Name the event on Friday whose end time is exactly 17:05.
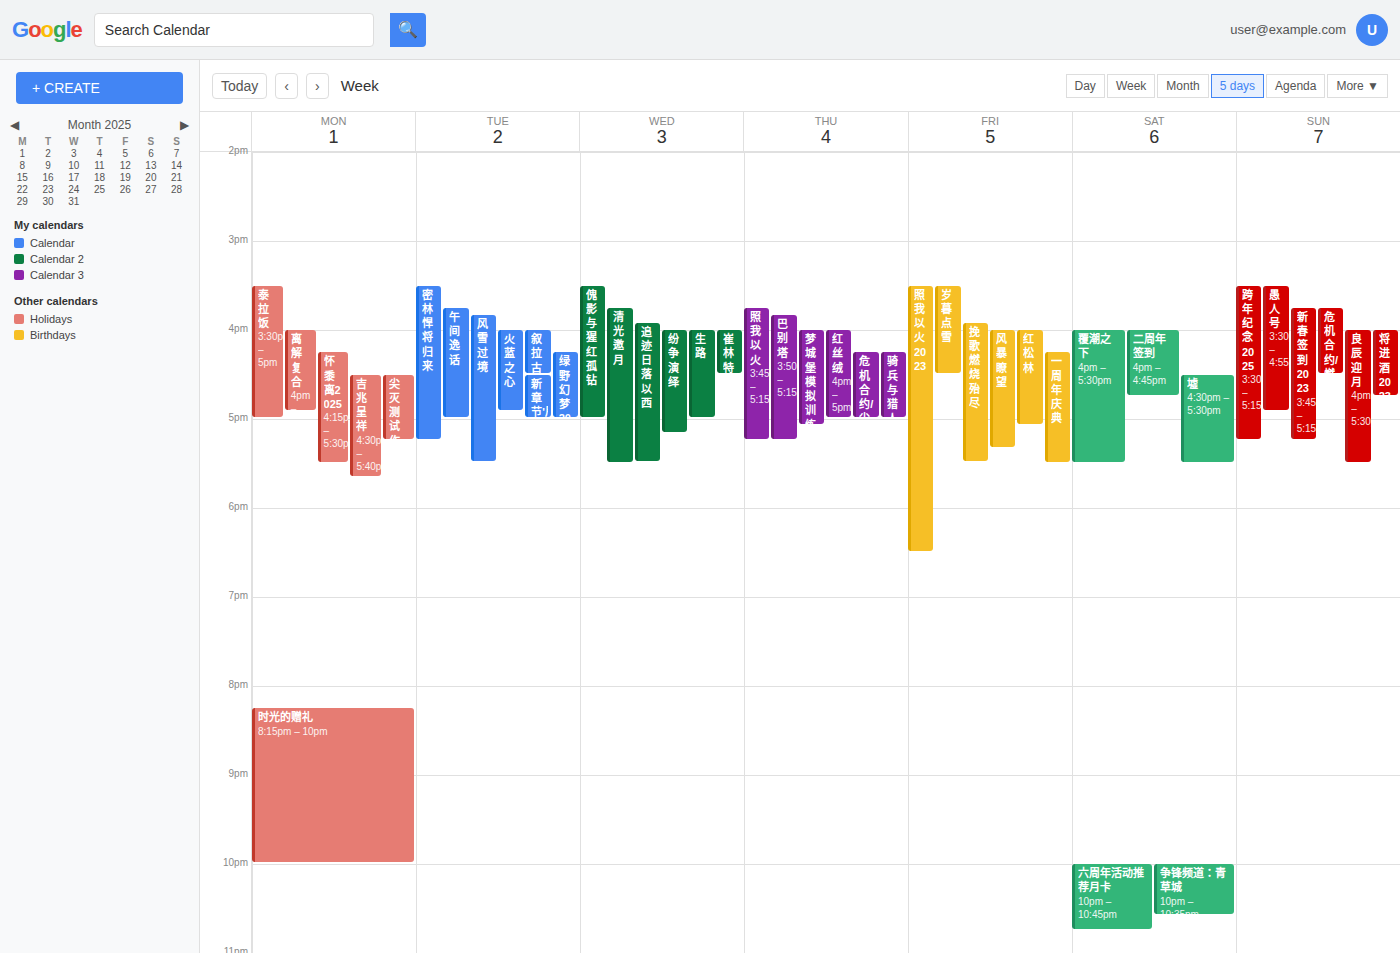
"红松林"